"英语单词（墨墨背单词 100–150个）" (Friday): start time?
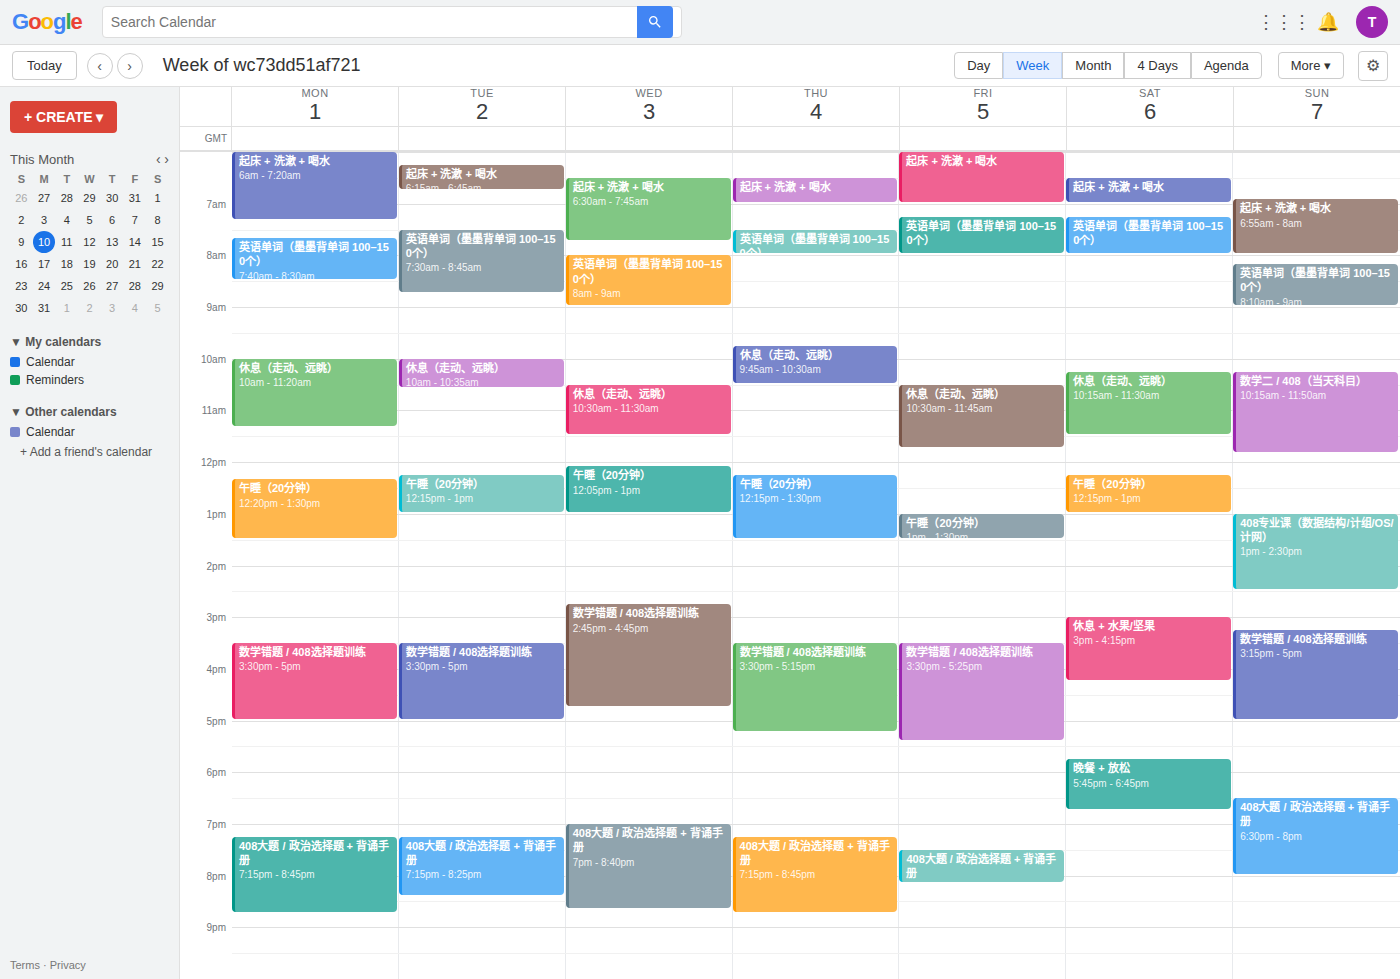
7:15 AM